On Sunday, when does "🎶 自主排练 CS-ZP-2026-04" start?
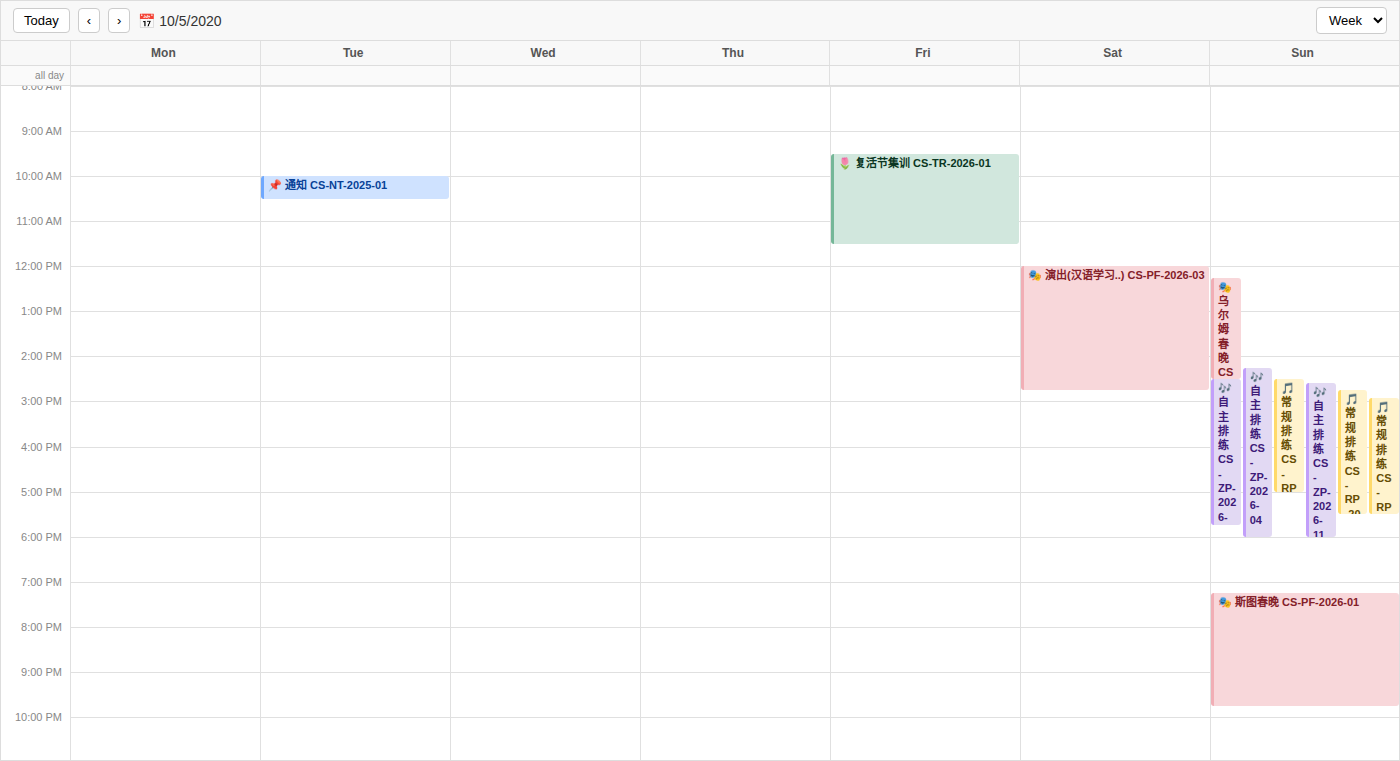
14:15